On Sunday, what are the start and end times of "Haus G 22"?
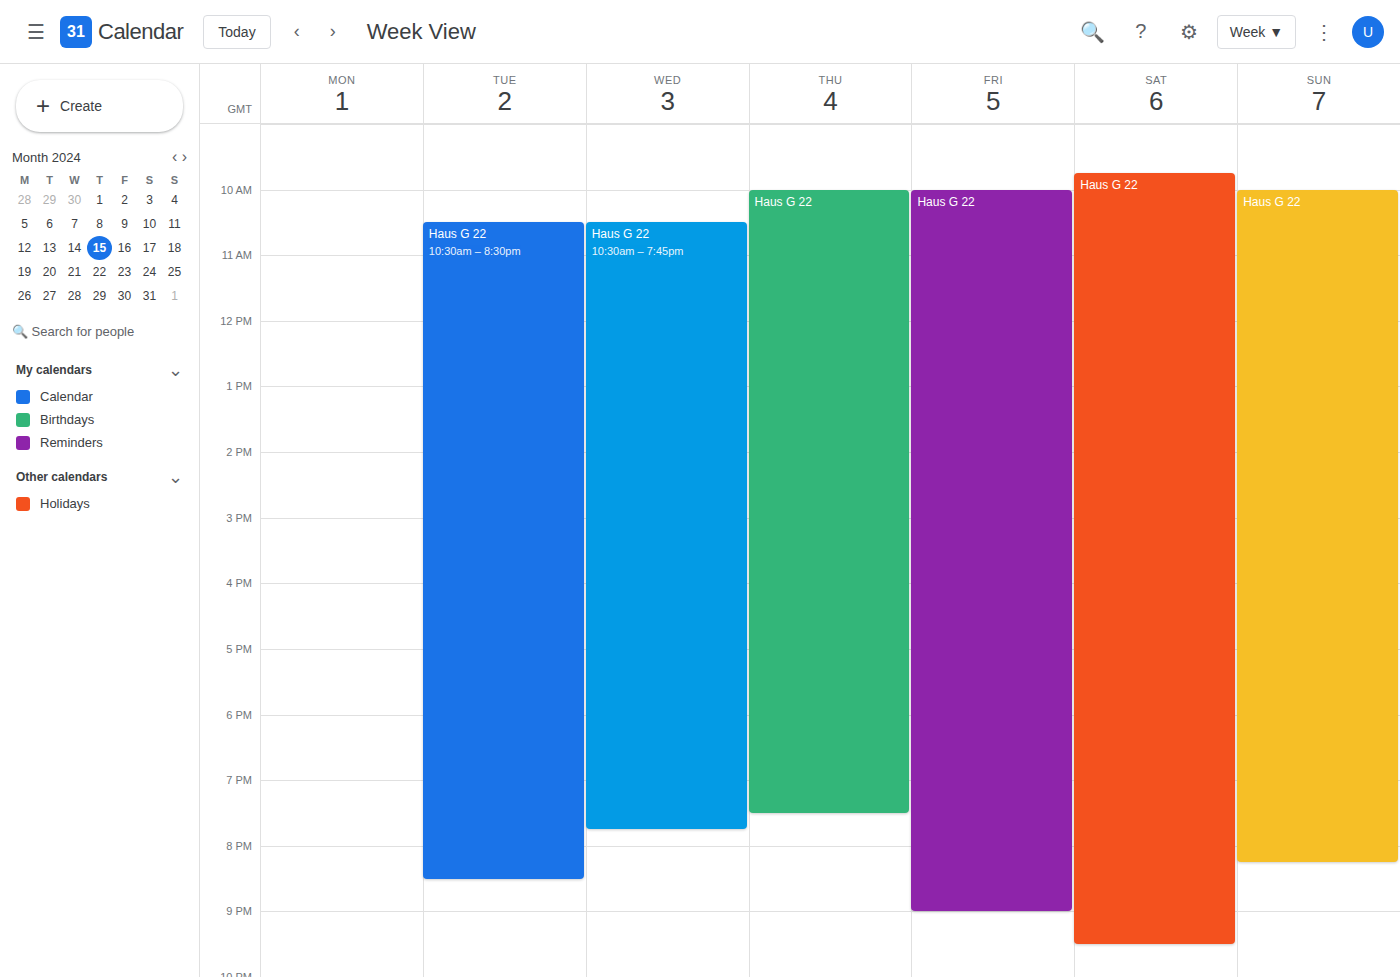
10:00 AM to 8:15 PM